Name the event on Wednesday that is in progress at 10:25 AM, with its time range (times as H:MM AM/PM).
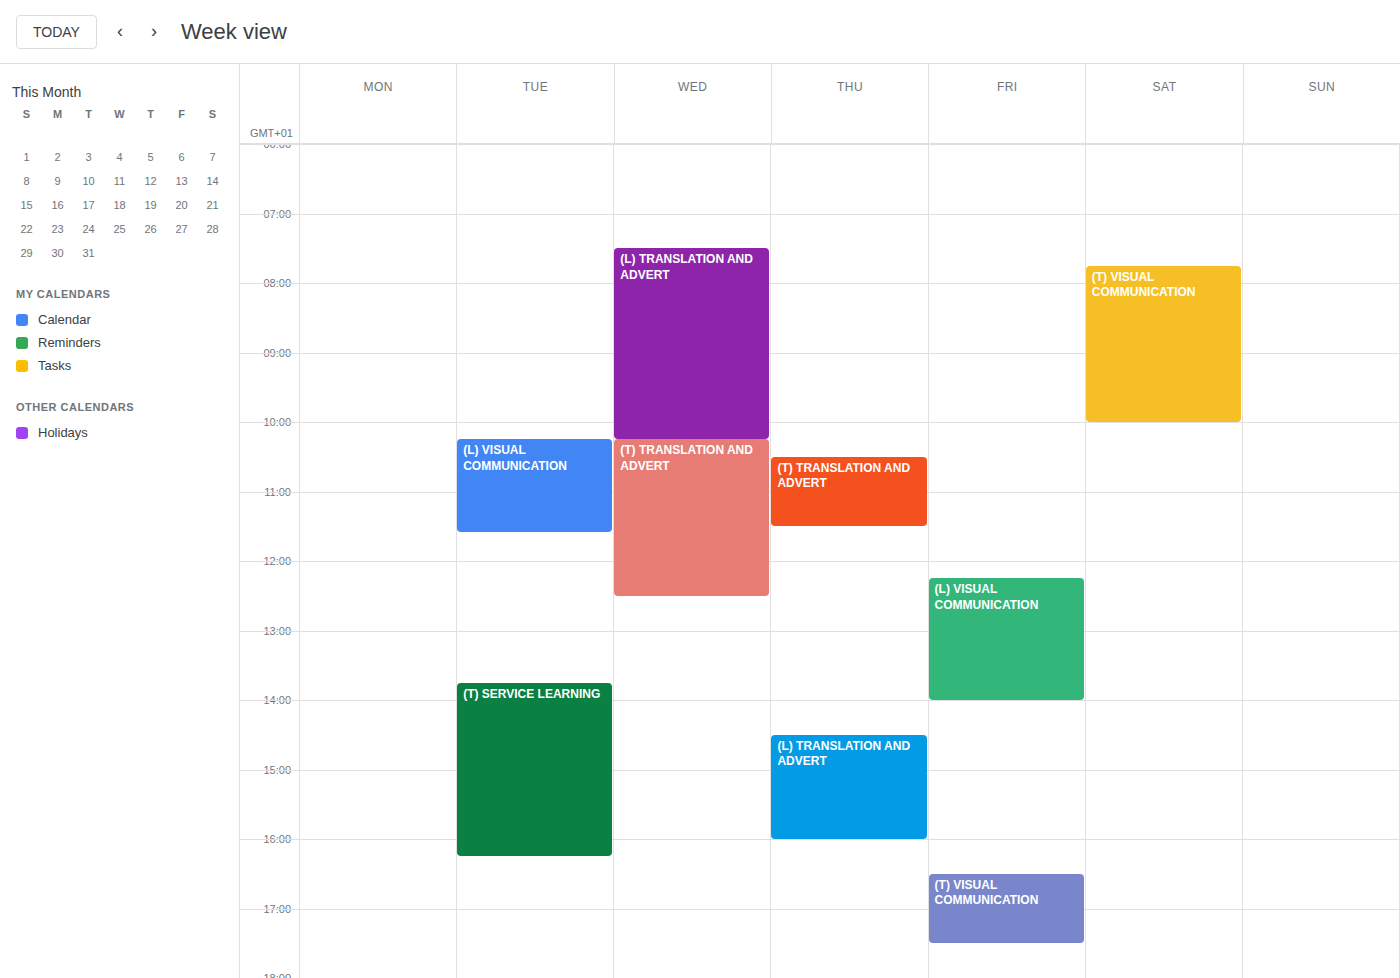
"(T) TRANSLATION AND ADVERT", 10:15 AM to 12:30 PM